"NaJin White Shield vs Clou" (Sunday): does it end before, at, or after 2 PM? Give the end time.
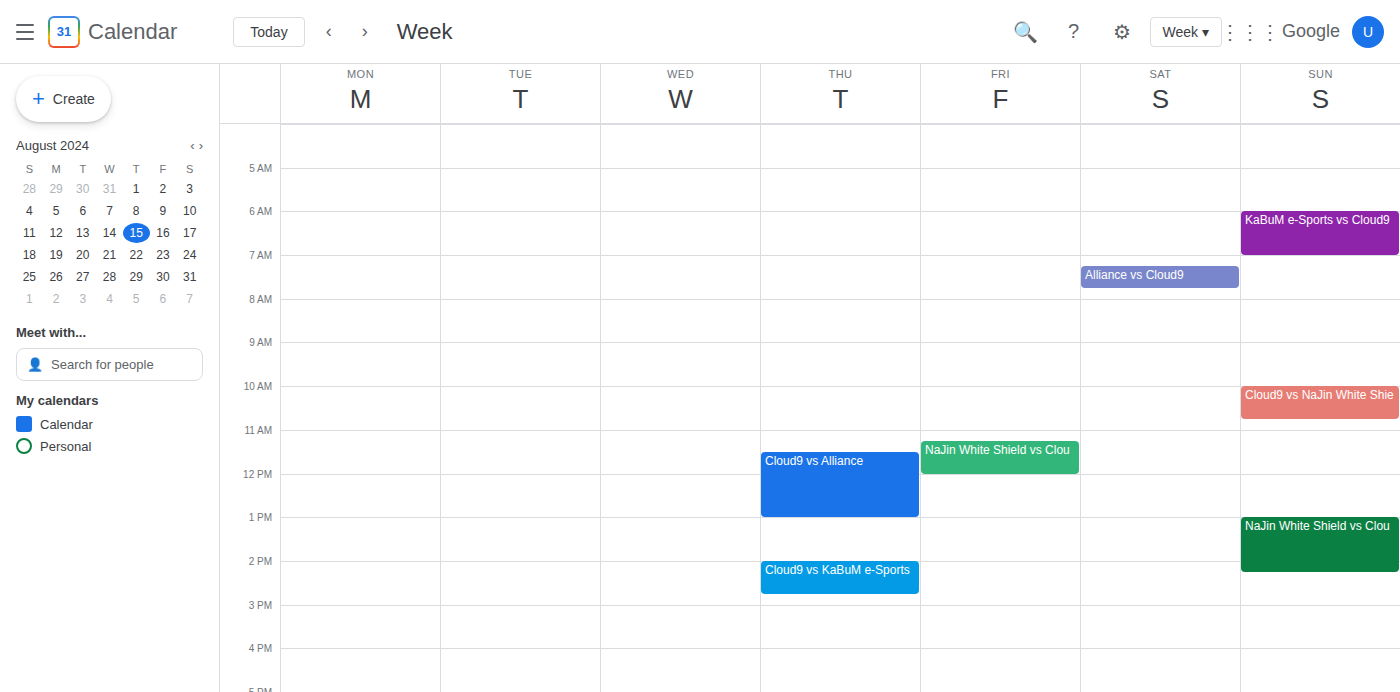
2:15 PM -- after 2 PM, 15 minutes below the 2 PM line.